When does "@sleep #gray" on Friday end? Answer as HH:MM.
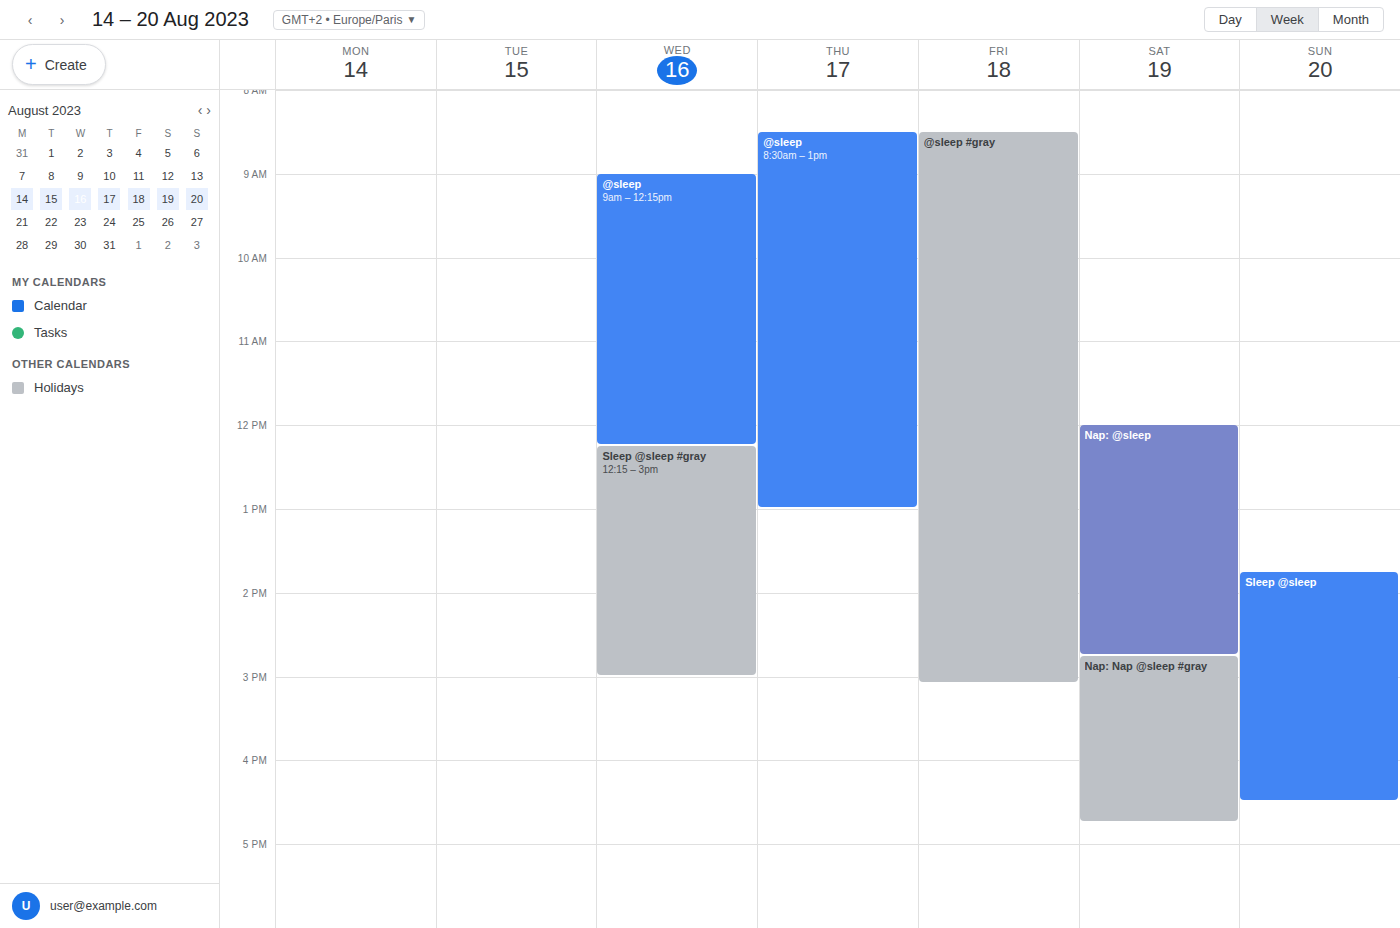
15:05